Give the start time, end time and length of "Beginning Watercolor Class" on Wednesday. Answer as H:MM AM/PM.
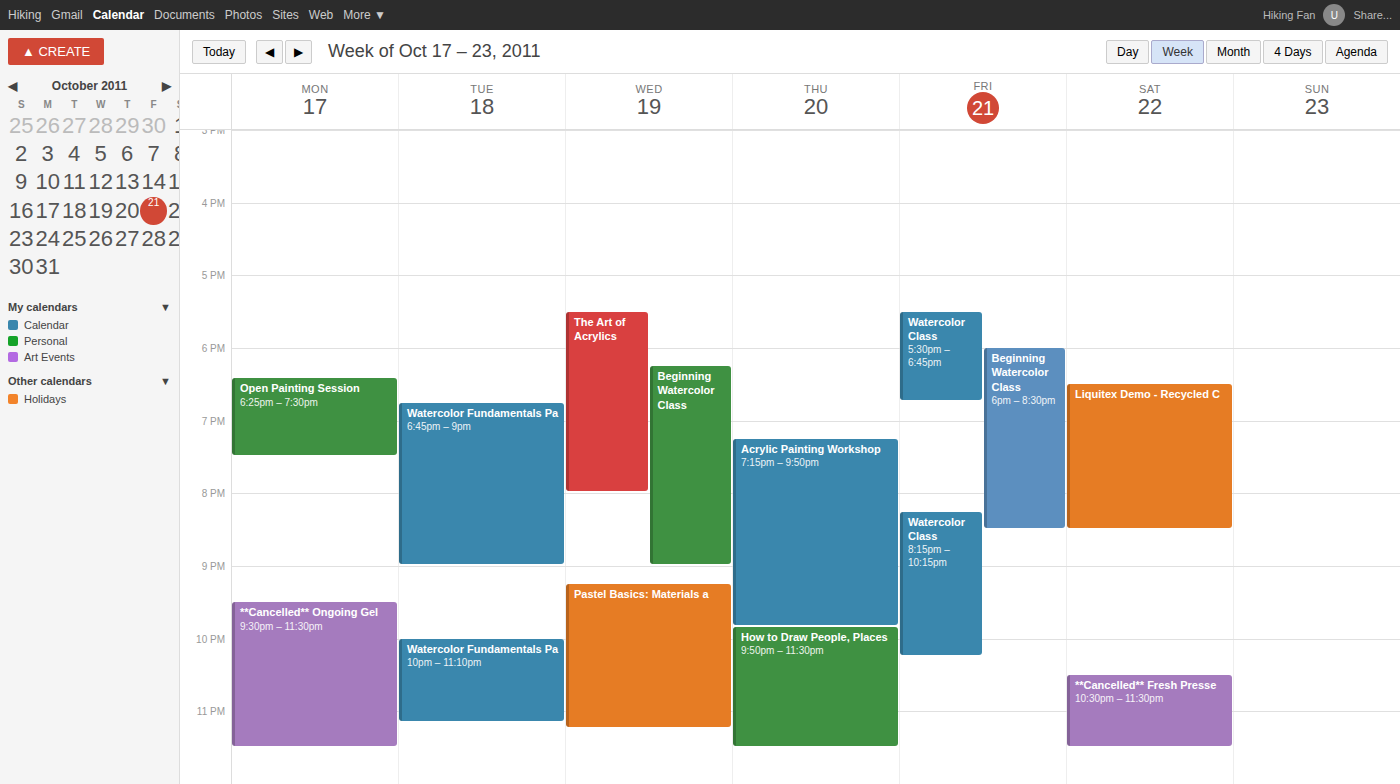
6:15 PM to 9:00 PM, 2 hours 45 minutes